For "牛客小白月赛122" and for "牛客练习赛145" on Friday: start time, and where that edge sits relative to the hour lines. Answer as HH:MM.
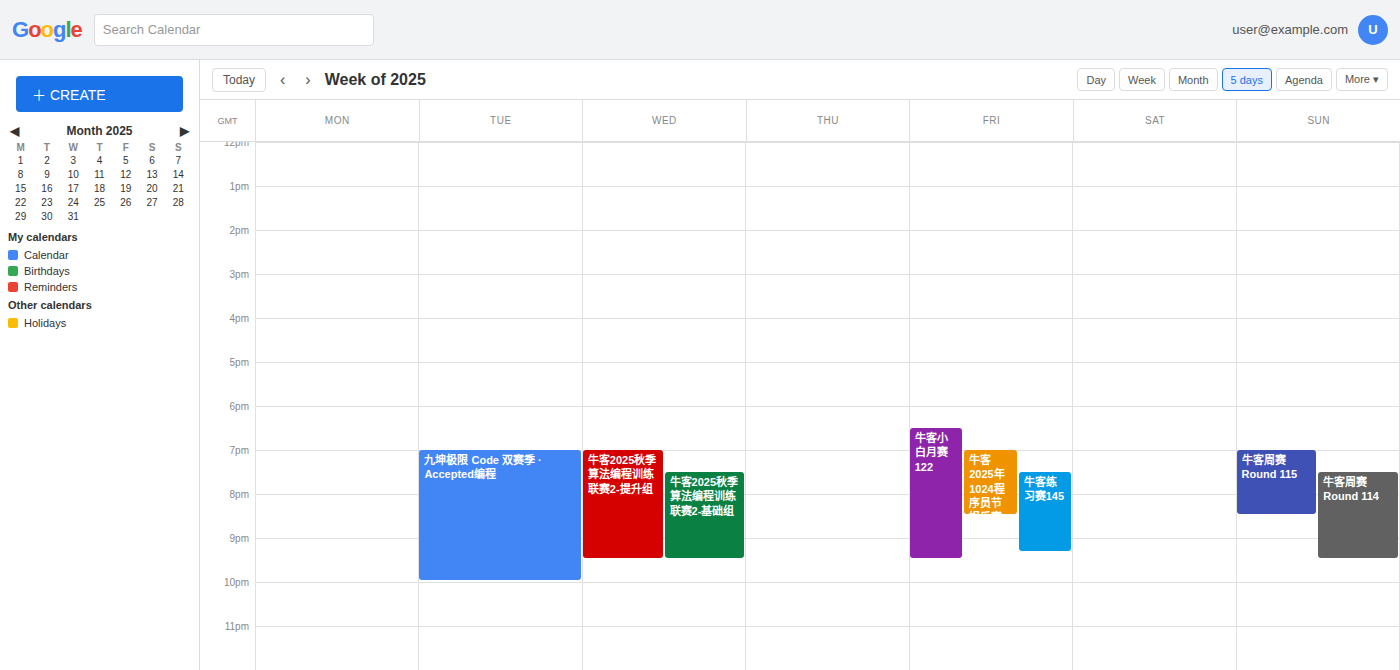
"牛客小白月赛122": 18:30, halfway between the 18:00 and 19:00 lines. "牛客练习赛145": 19:30, halfway between the 19:00 and 20:00 lines.